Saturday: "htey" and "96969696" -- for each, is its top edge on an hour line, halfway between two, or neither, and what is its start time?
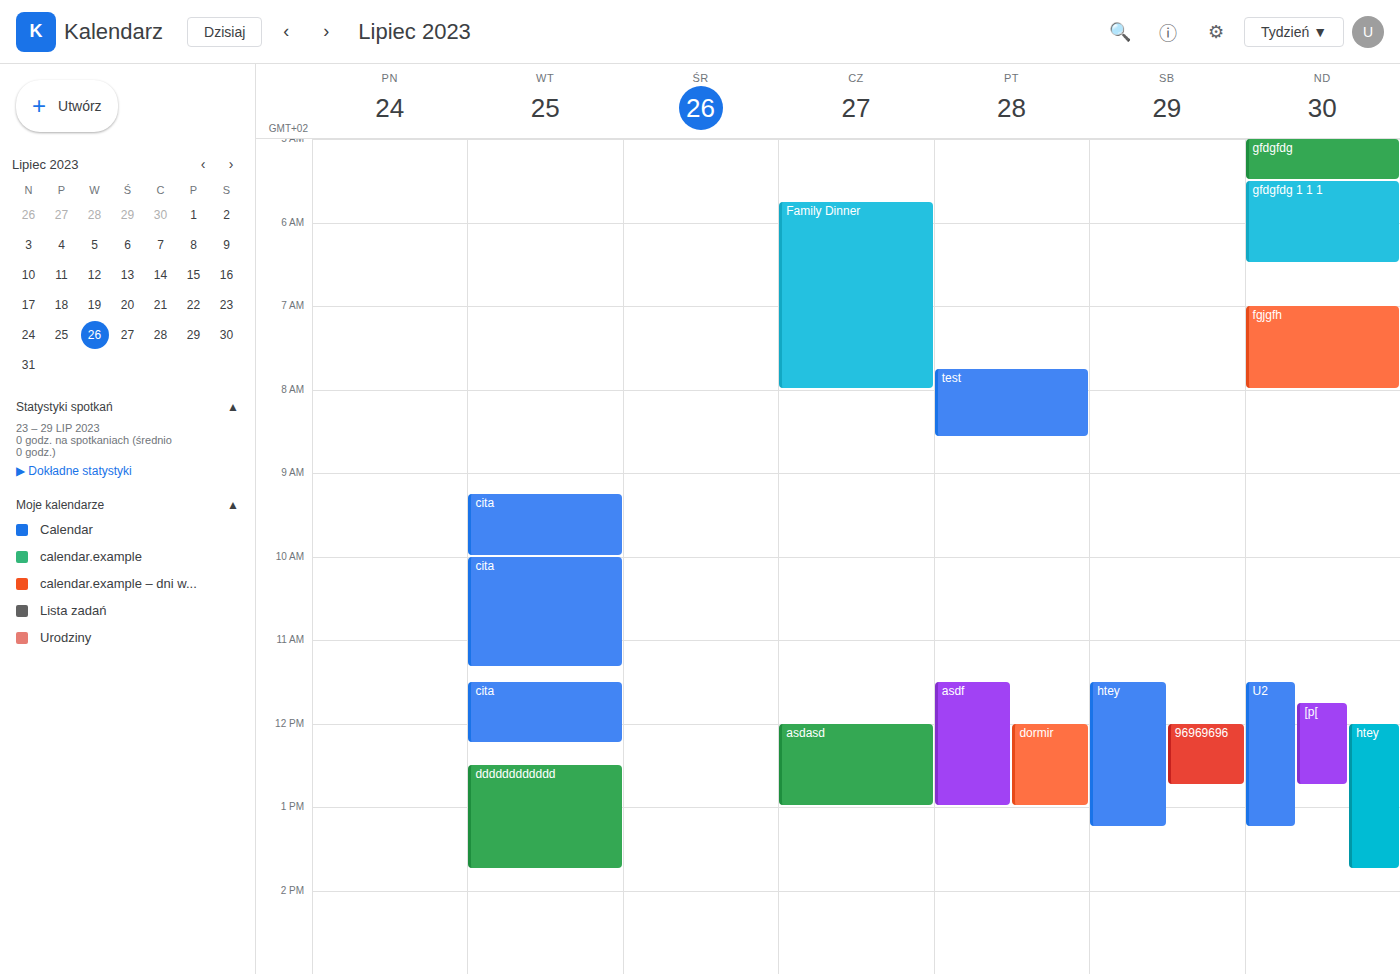
"htey": 11:30 AM, halfway between the 11 AM and 12 PM lines. "96969696": 12:00 PM, exactly on the 12 PM line.